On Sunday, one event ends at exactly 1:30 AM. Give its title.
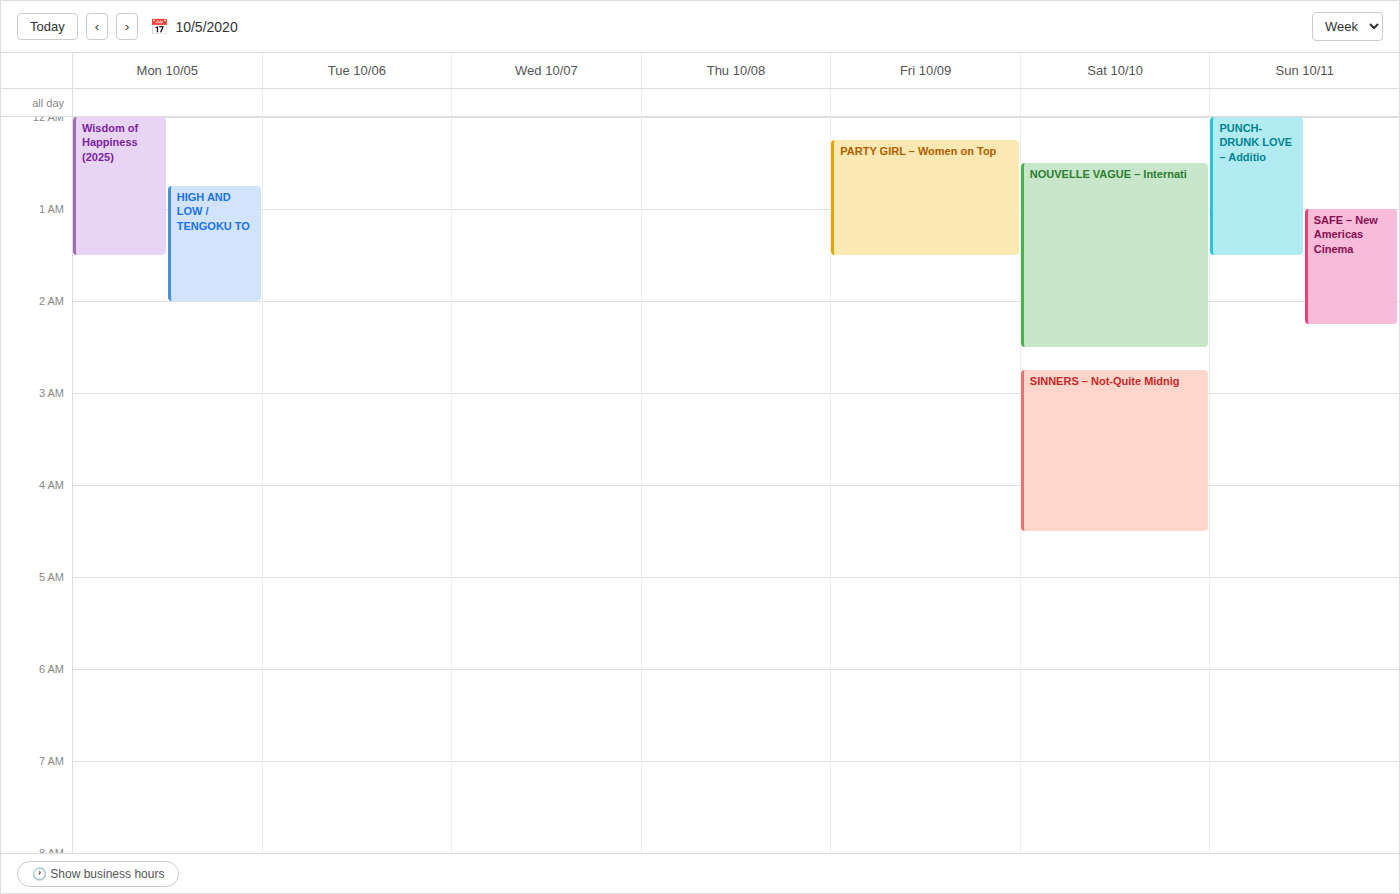
"PUNCH-DRUNK LOVE – Additio"